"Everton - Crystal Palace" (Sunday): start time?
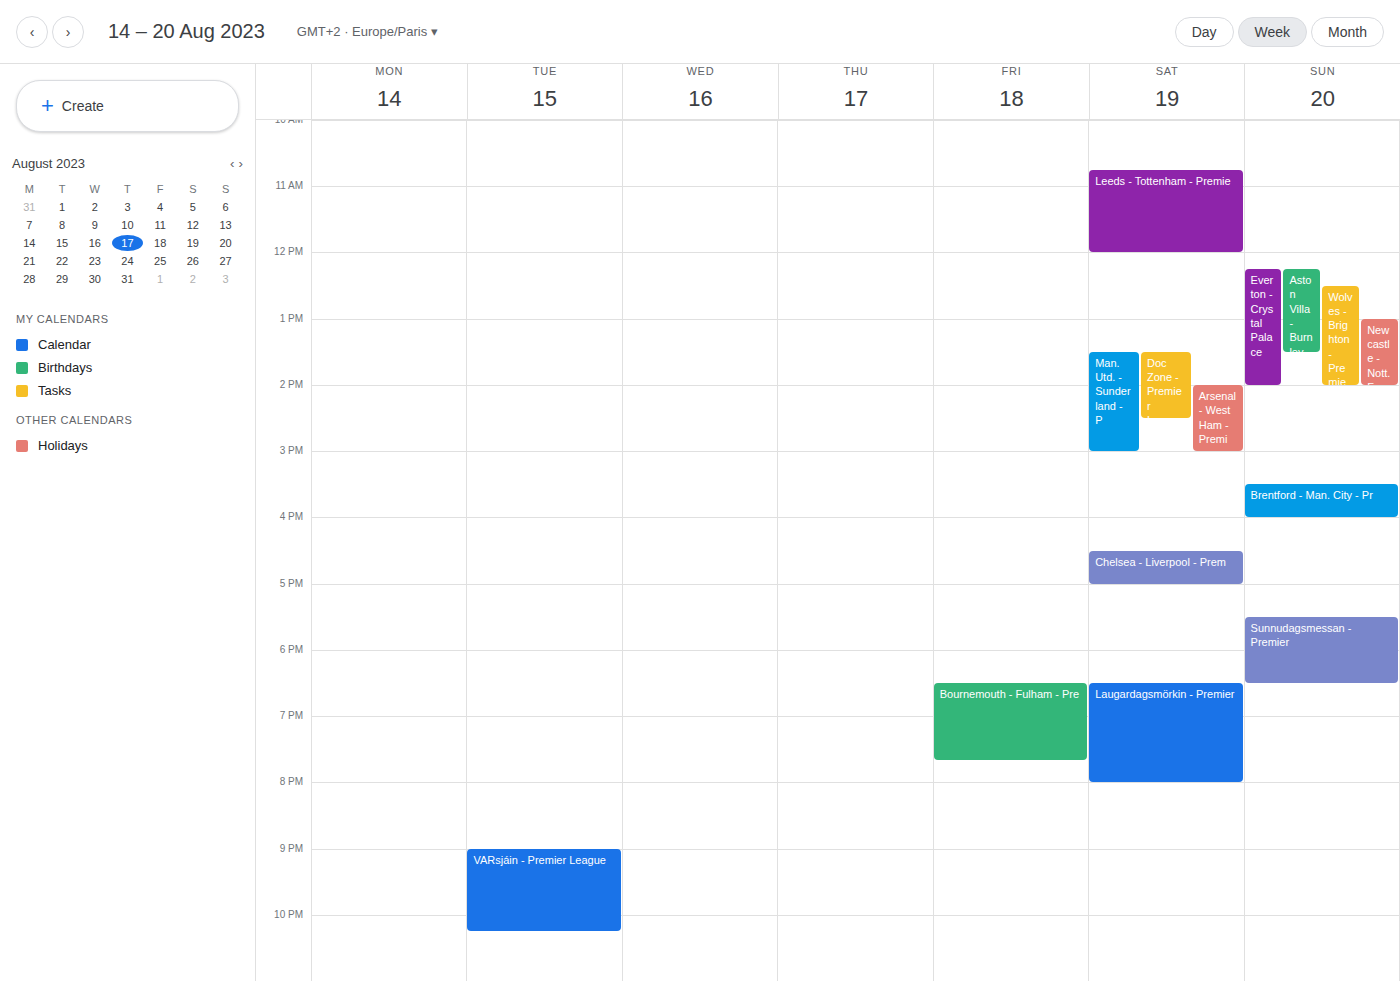
12:15 PM